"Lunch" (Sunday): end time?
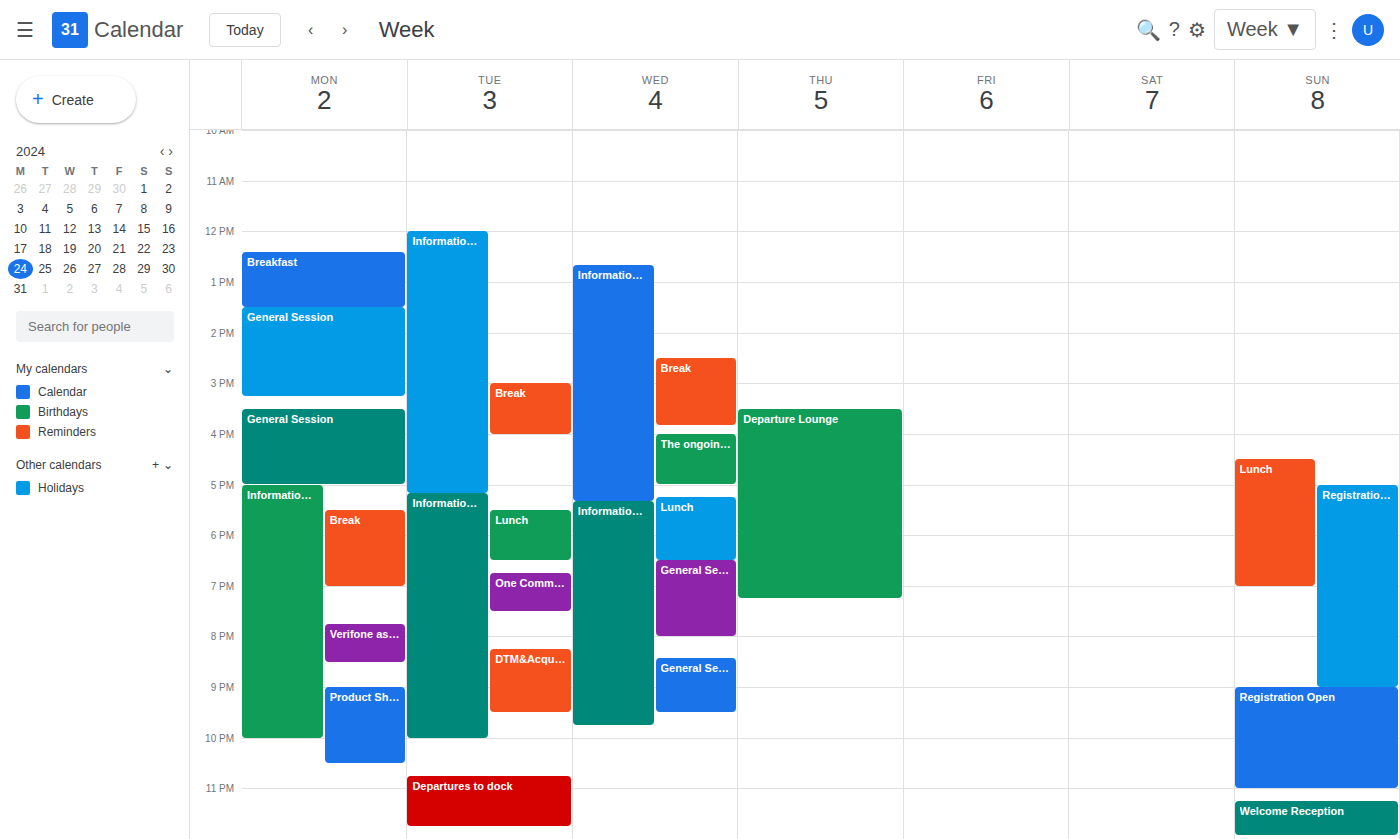
7:00 PM